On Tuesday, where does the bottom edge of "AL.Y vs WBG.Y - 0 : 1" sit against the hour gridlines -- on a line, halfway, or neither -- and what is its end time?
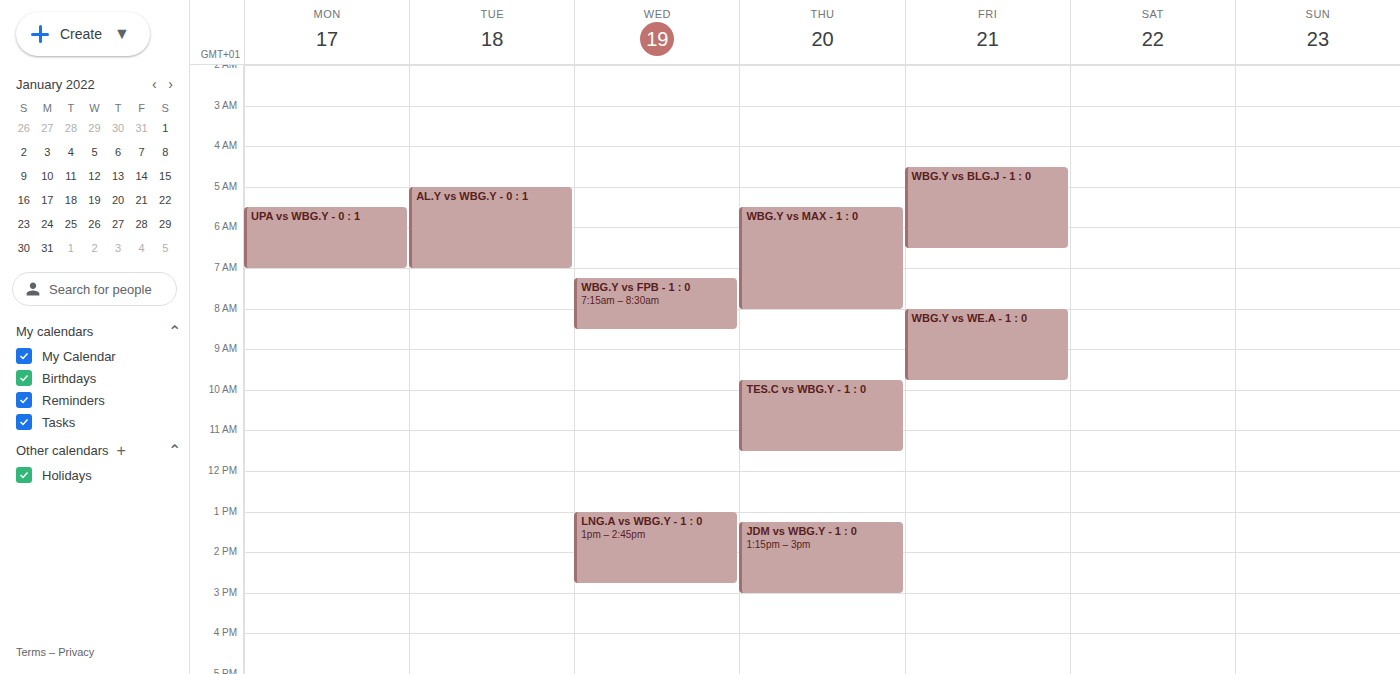
7:00 AM -- exactly on the 7 AM line.